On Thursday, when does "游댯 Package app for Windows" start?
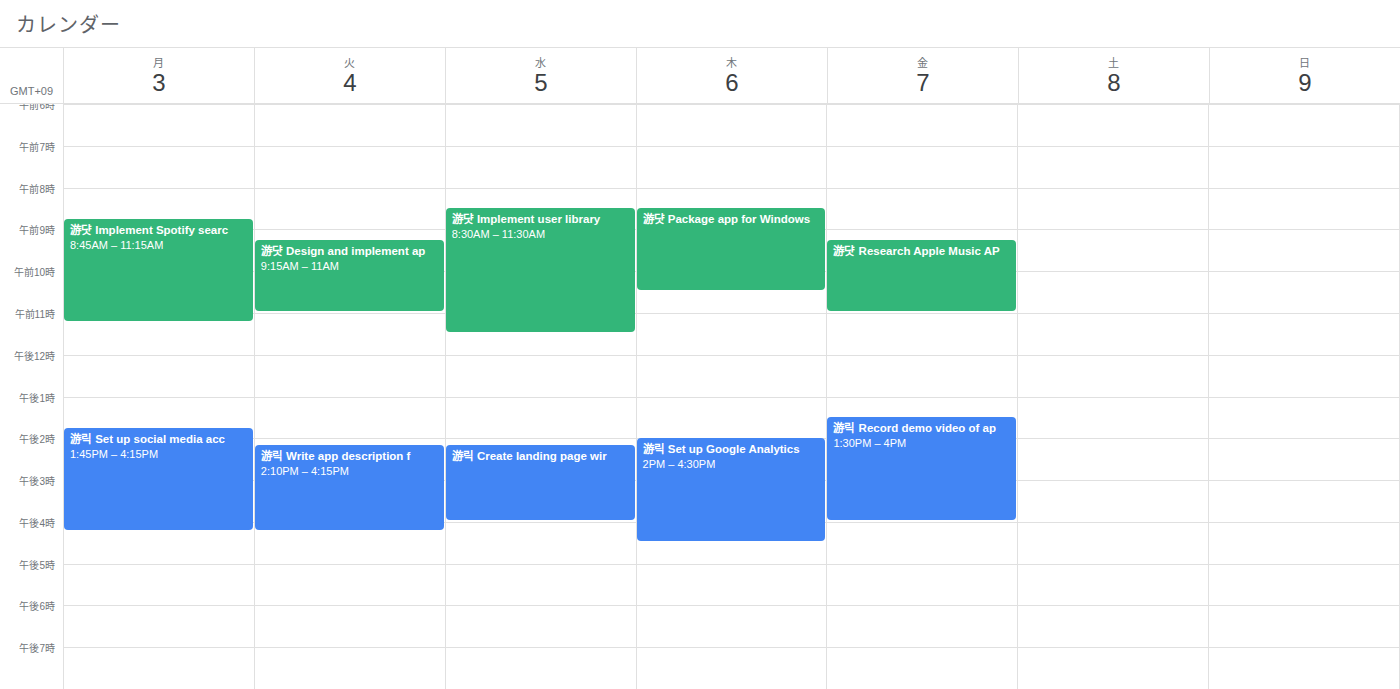
8:30 AM